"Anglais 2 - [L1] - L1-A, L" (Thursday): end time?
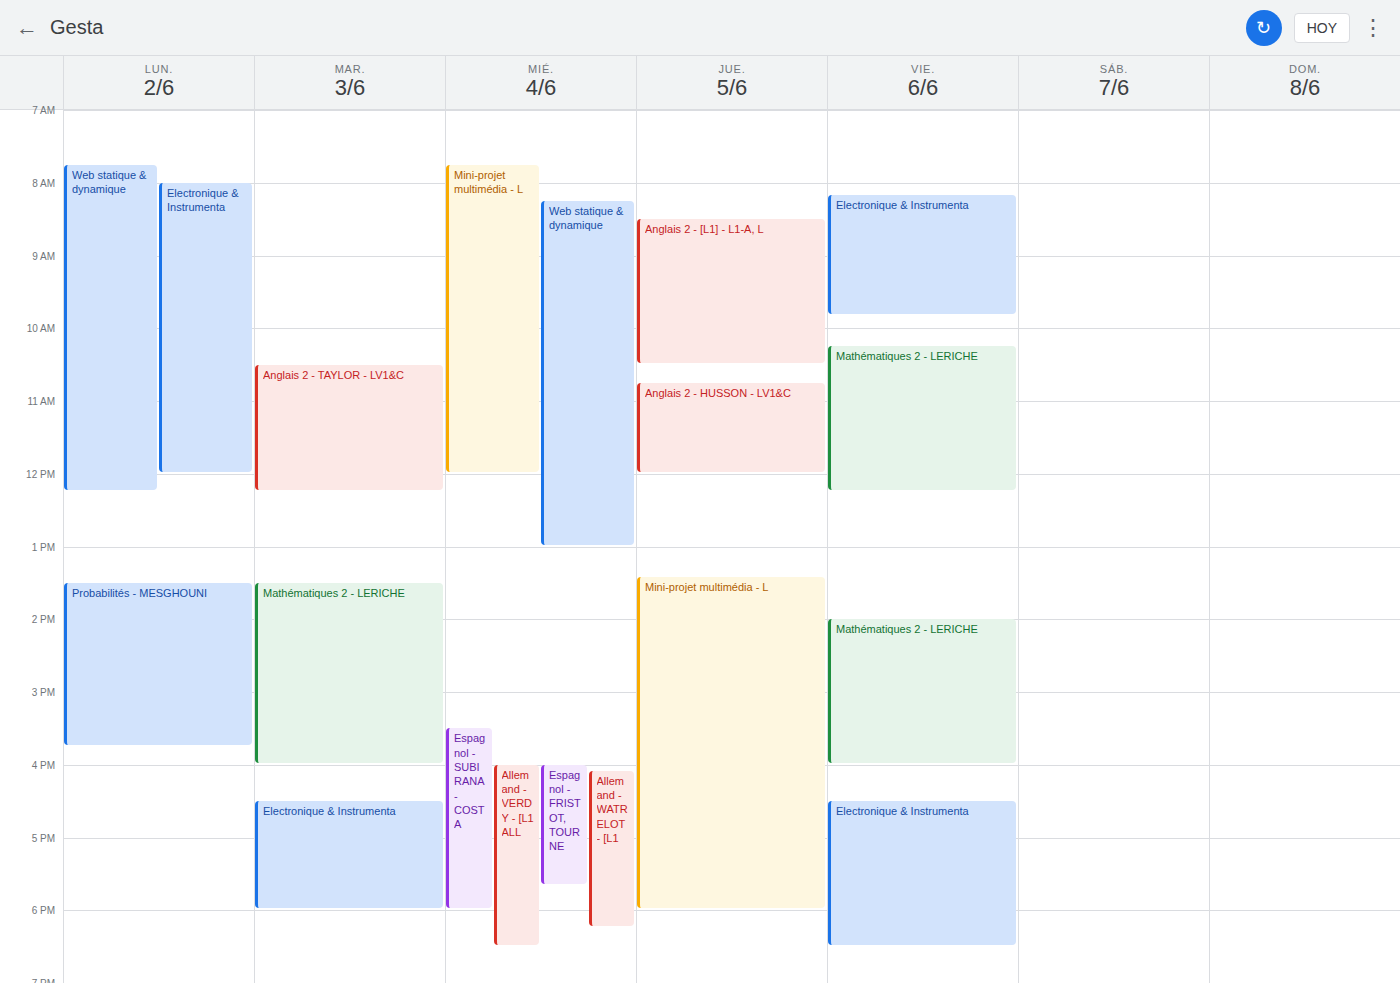
10:30 AM